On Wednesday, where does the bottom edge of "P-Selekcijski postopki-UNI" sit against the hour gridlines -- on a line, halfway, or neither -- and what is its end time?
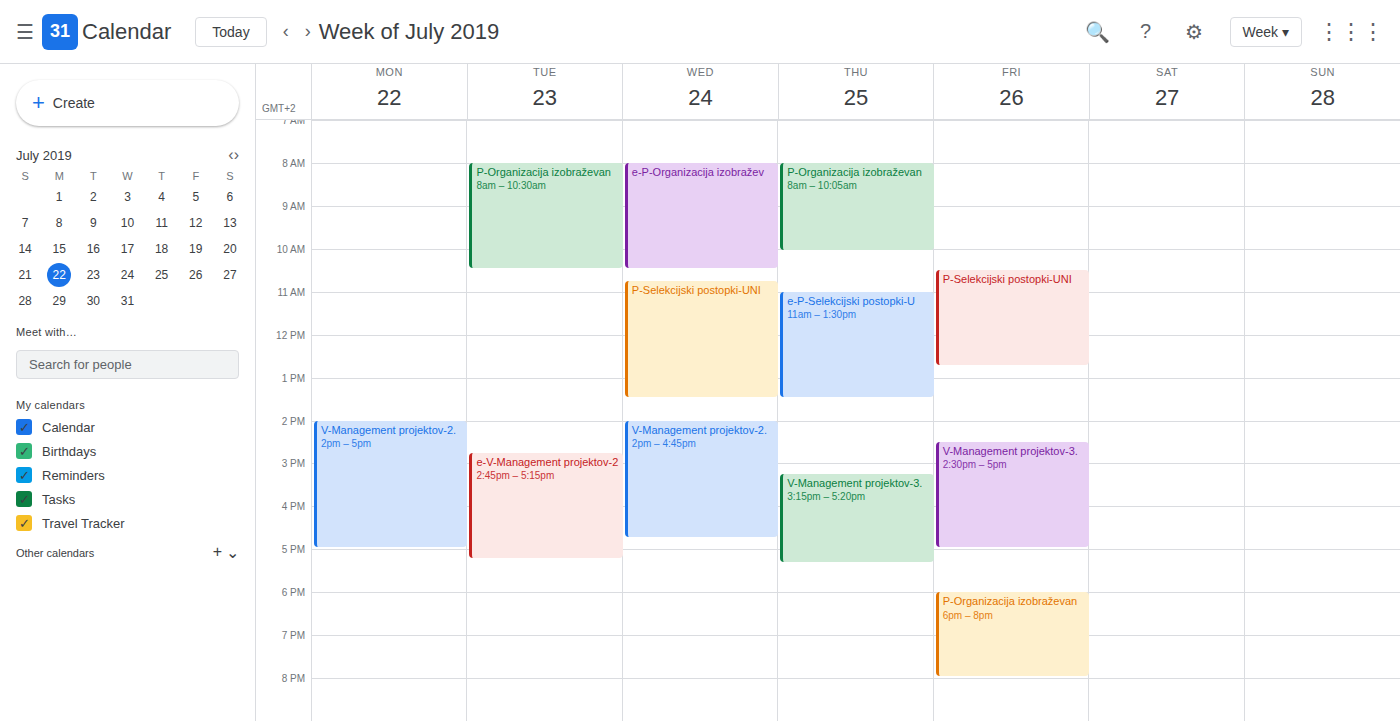
1:30 PM -- halfway between the 1 PM and 2 PM lines.